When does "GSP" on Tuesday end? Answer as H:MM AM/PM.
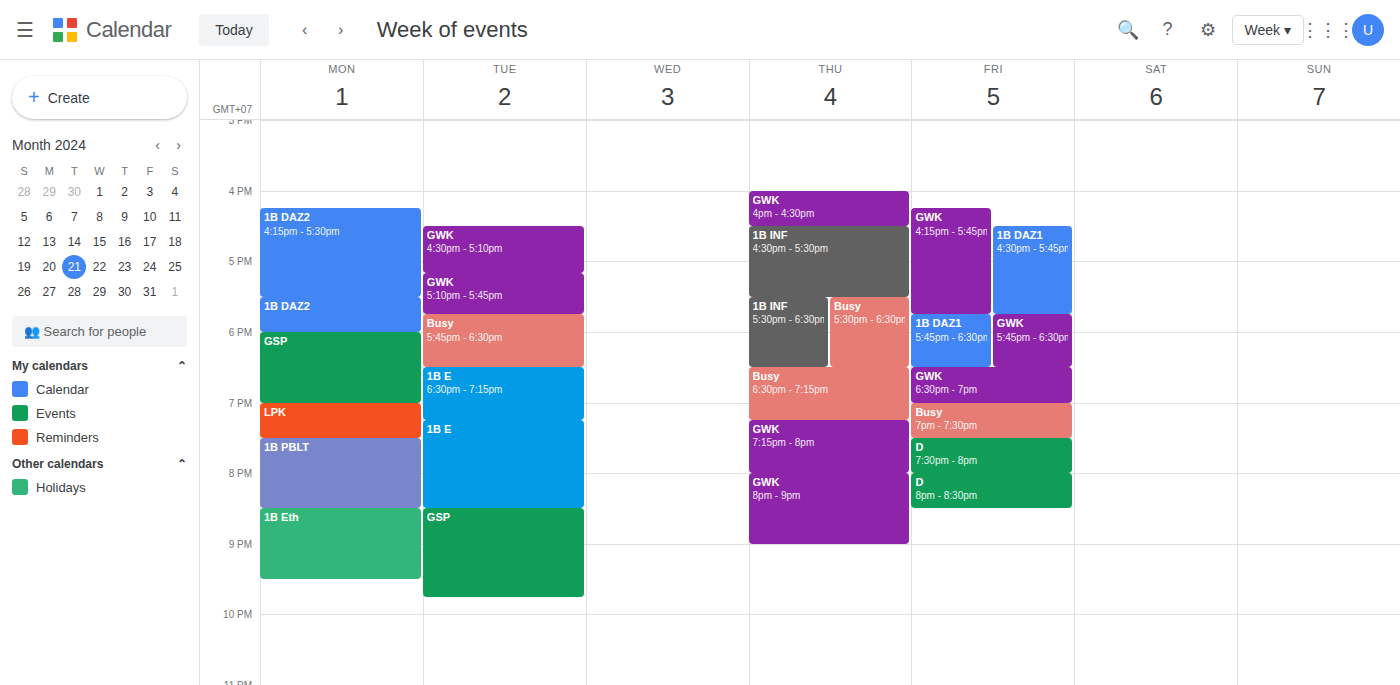
9:45 PM